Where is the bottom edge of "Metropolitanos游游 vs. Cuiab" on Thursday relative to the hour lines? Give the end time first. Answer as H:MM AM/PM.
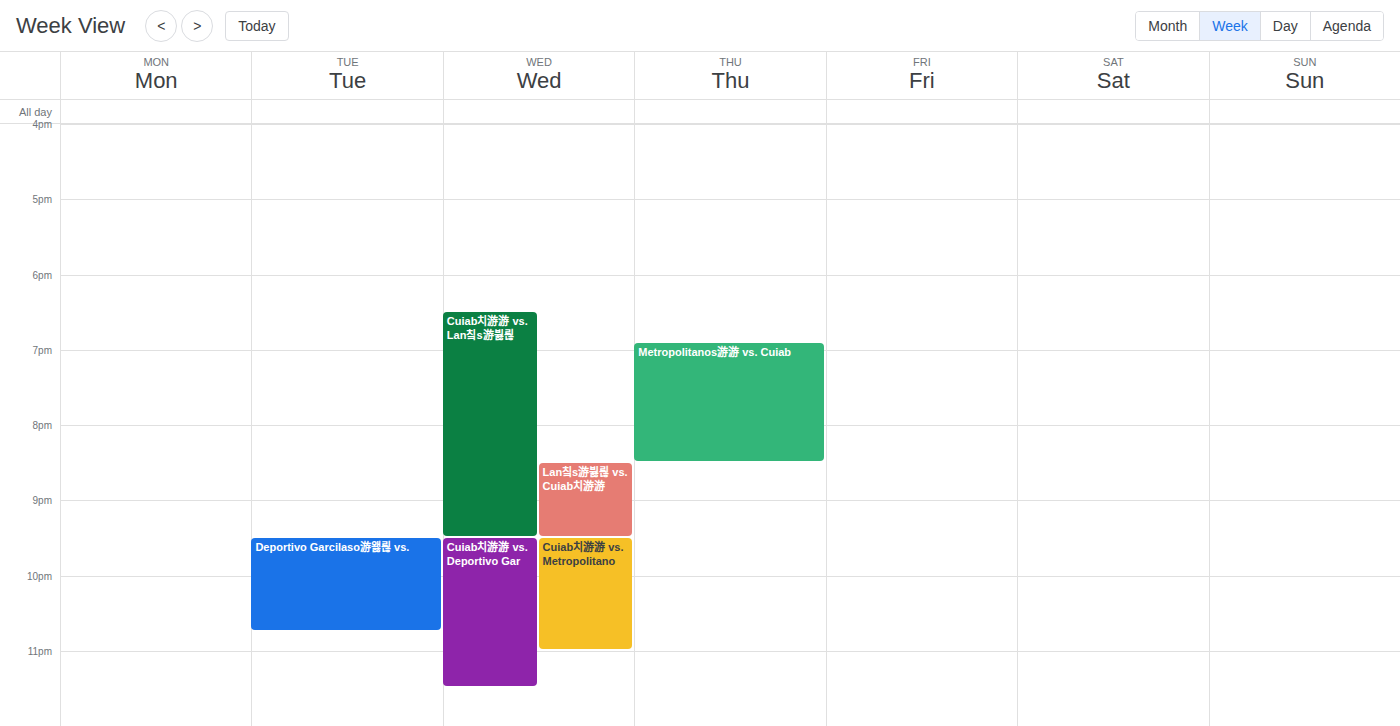
8:30 PM -- halfway between the 8 PM and 9 PM lines.